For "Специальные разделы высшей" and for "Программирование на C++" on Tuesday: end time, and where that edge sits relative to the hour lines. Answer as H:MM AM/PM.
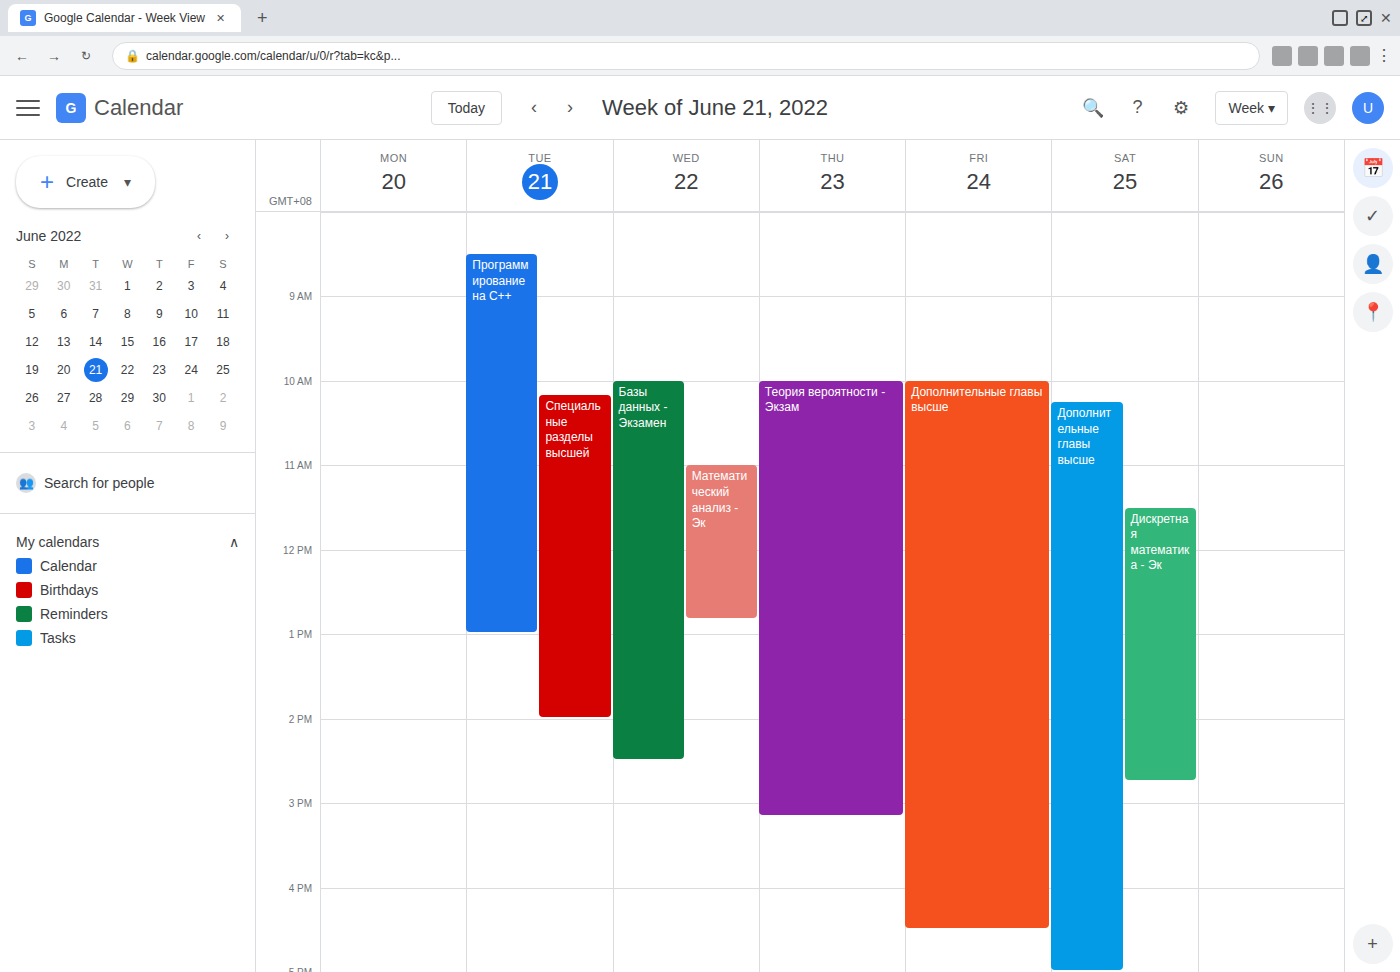
"Специальные разделы высшей": 2:00 PM, exactly on the 2 PM line. "Программирование на C++": 1:00 PM, exactly on the 1 PM line.